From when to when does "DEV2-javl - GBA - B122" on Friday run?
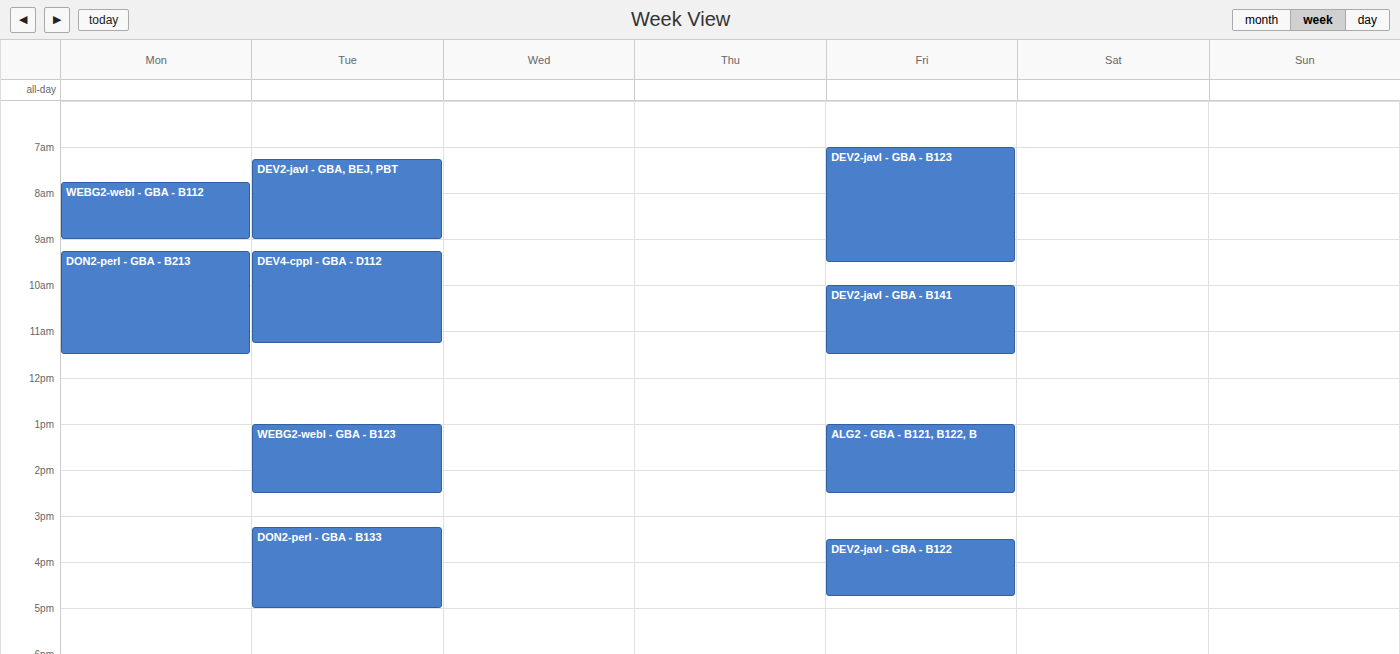
15:30 to 16:45